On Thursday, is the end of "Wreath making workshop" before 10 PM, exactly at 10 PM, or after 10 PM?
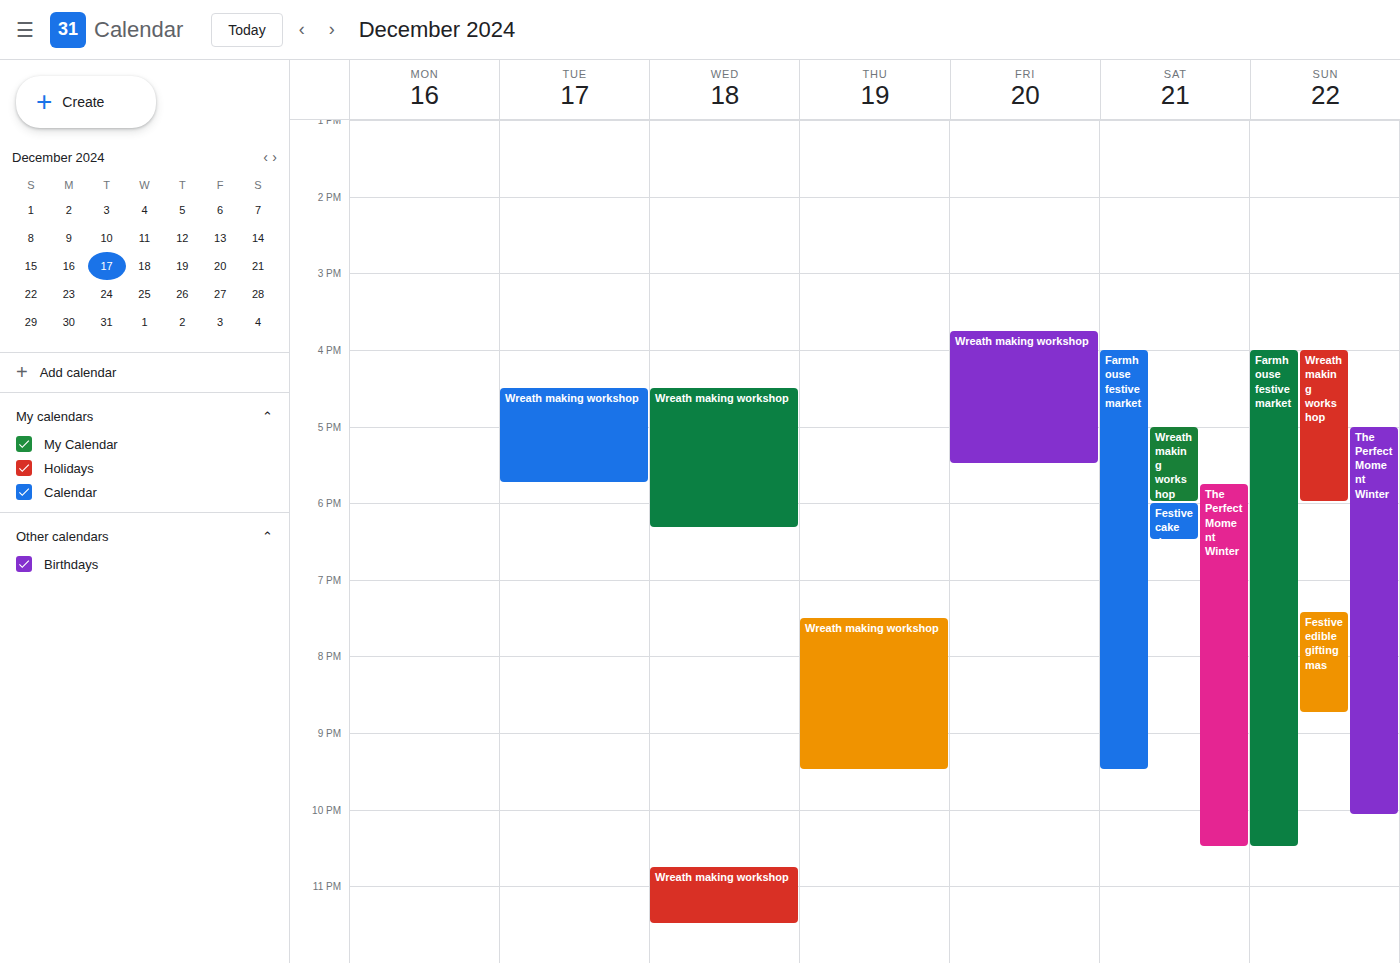
9:30 PM -- before 10 PM, 30 minutes above the 10 PM line.